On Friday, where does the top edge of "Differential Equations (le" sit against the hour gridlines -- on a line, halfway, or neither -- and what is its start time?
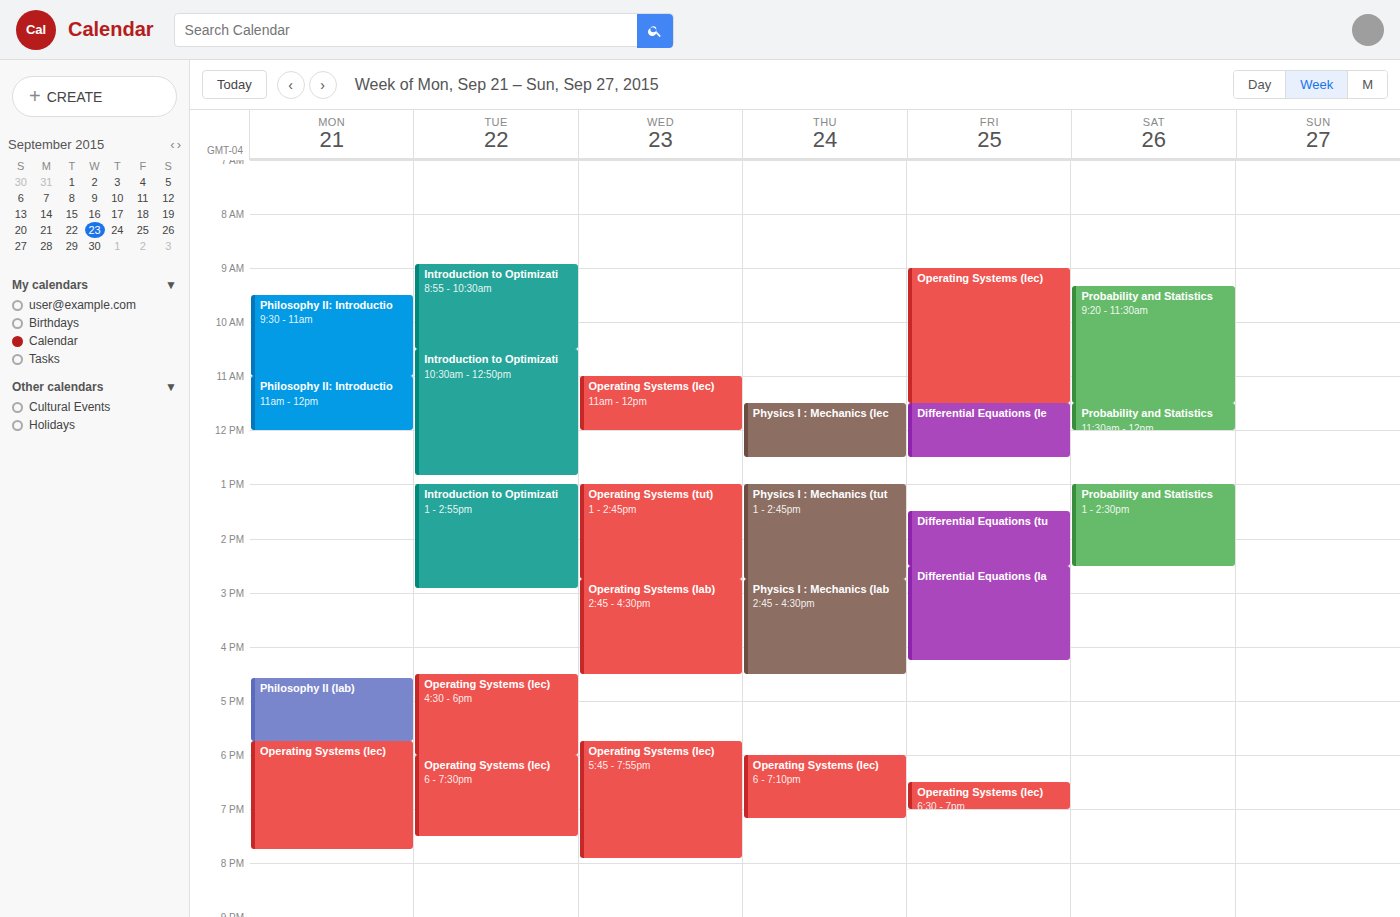
11:30 AM -- halfway between the 11 AM and 12 PM lines.